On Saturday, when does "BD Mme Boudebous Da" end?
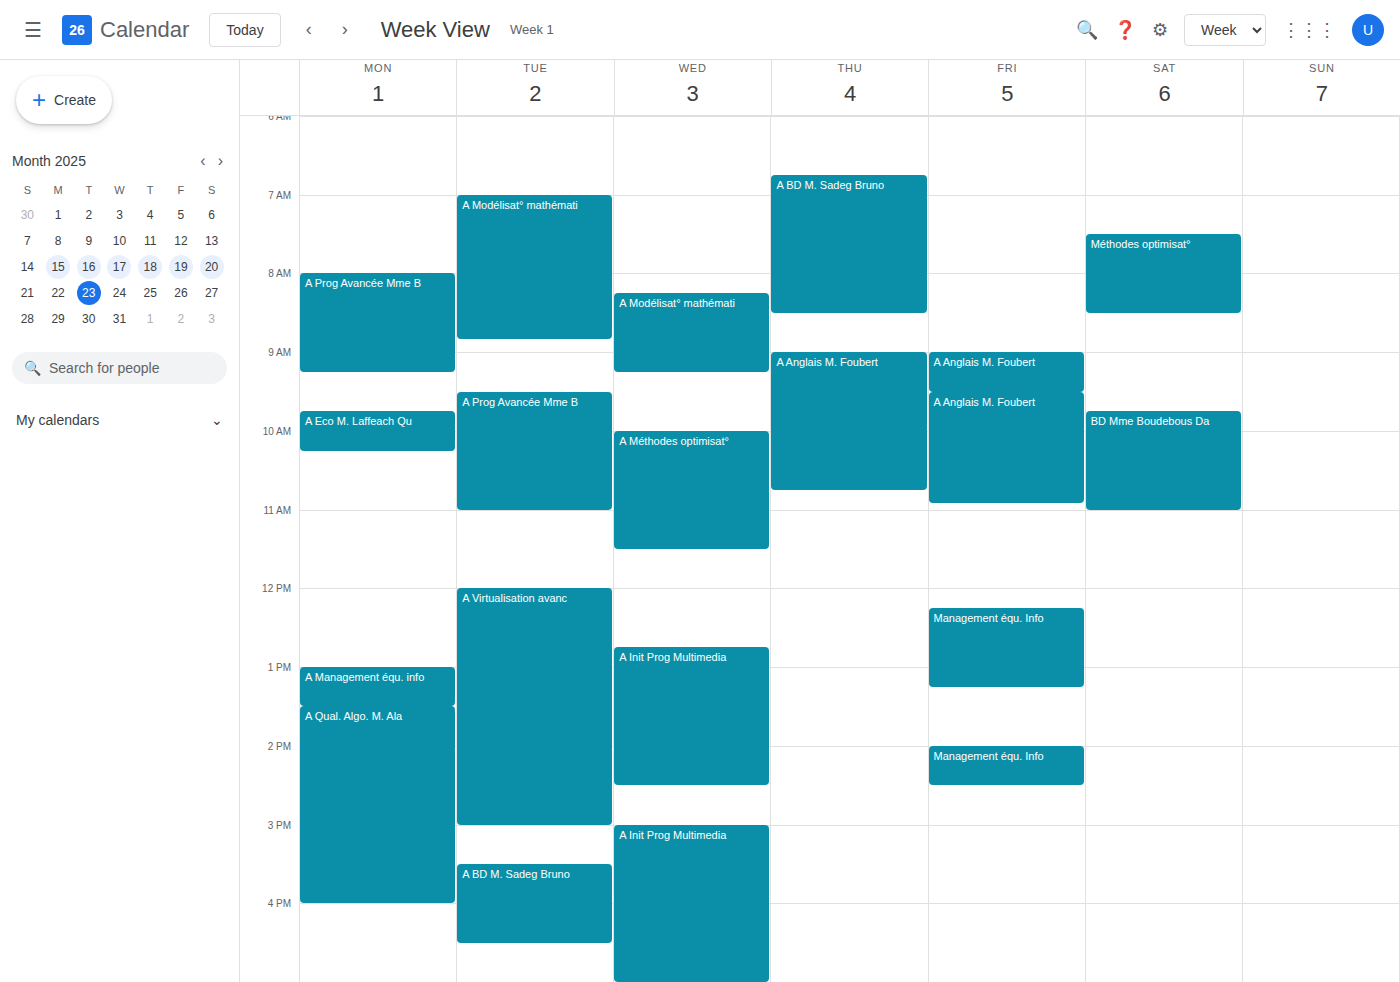
11:00 AM